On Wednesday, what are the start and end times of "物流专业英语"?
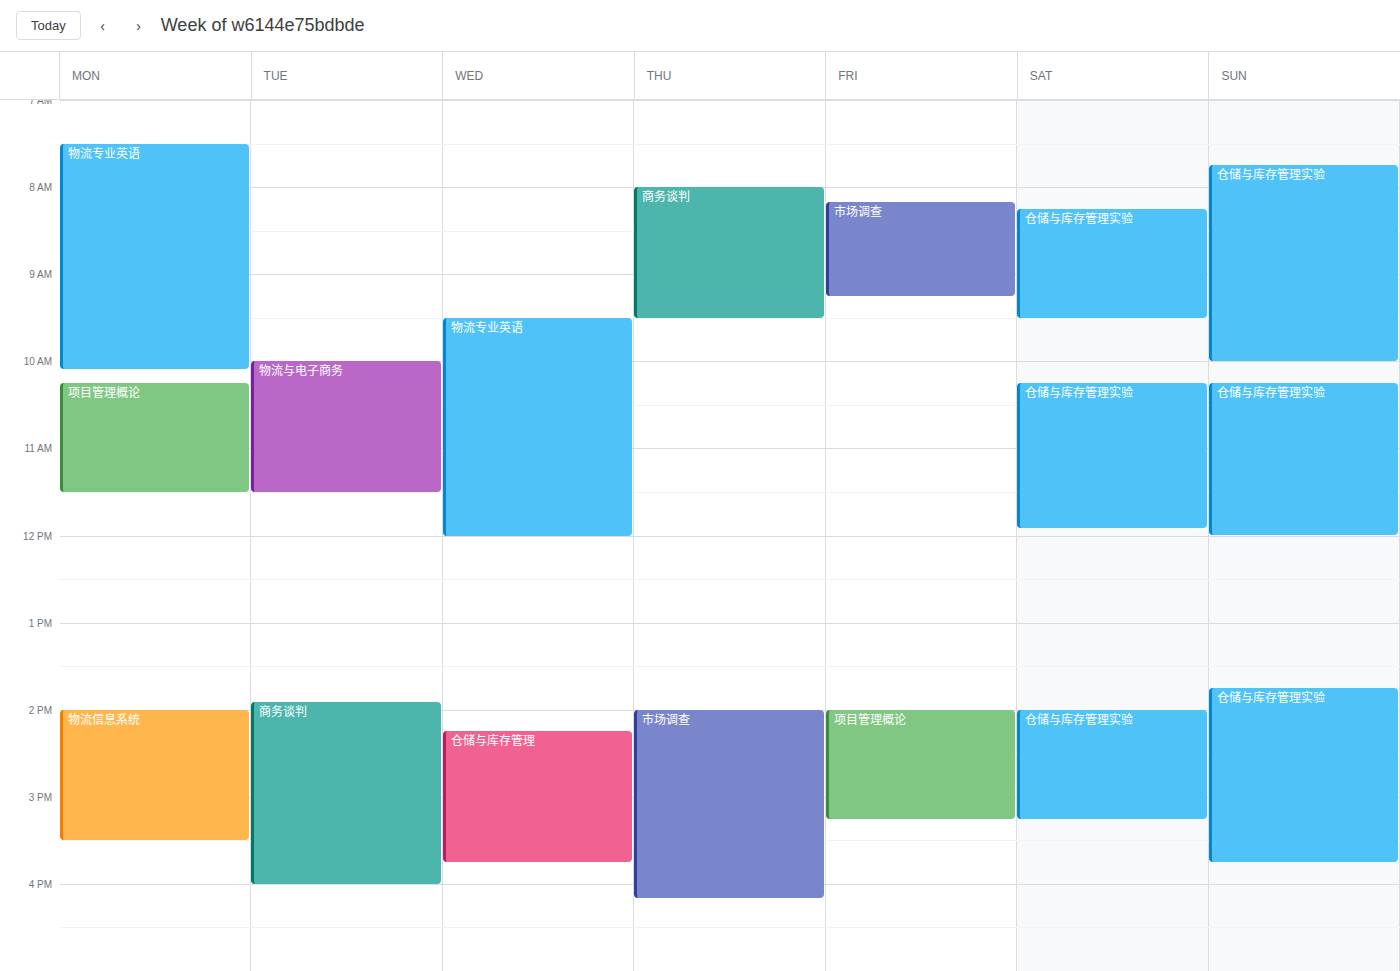
9:30 AM to 12:00 PM